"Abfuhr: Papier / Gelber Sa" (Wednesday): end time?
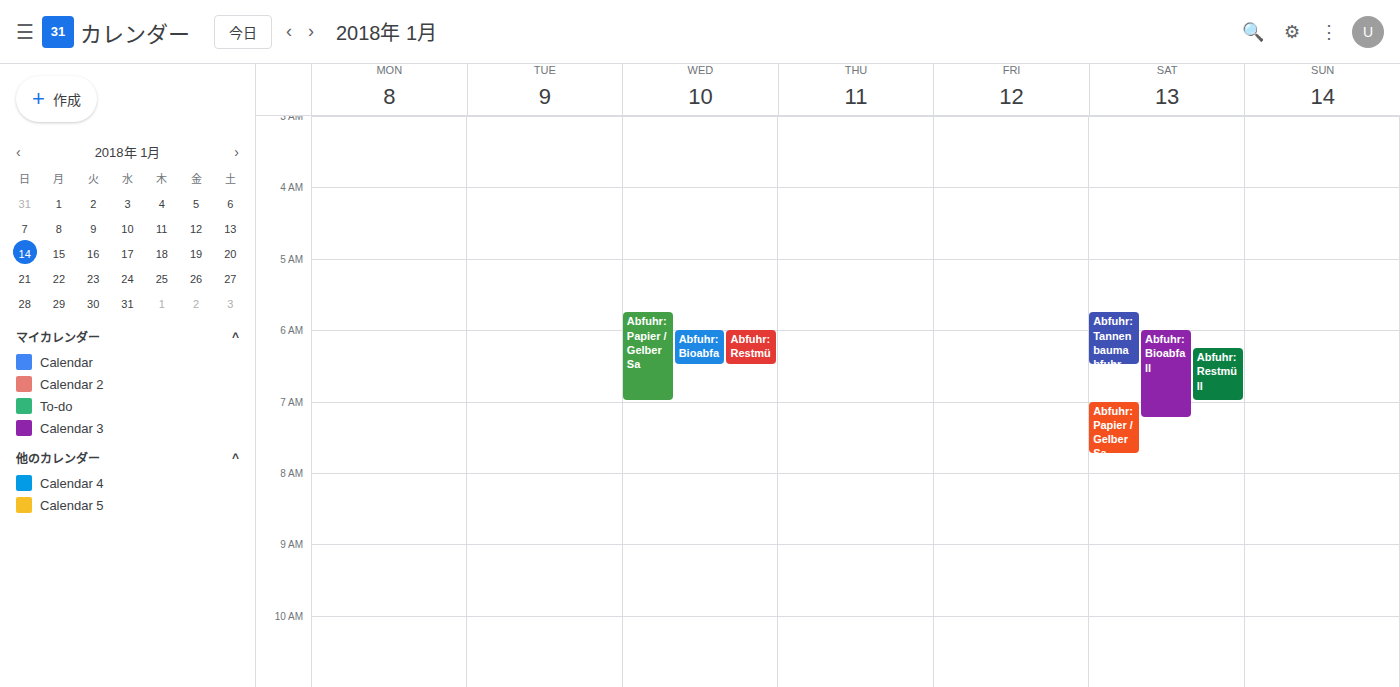
7:00 AM